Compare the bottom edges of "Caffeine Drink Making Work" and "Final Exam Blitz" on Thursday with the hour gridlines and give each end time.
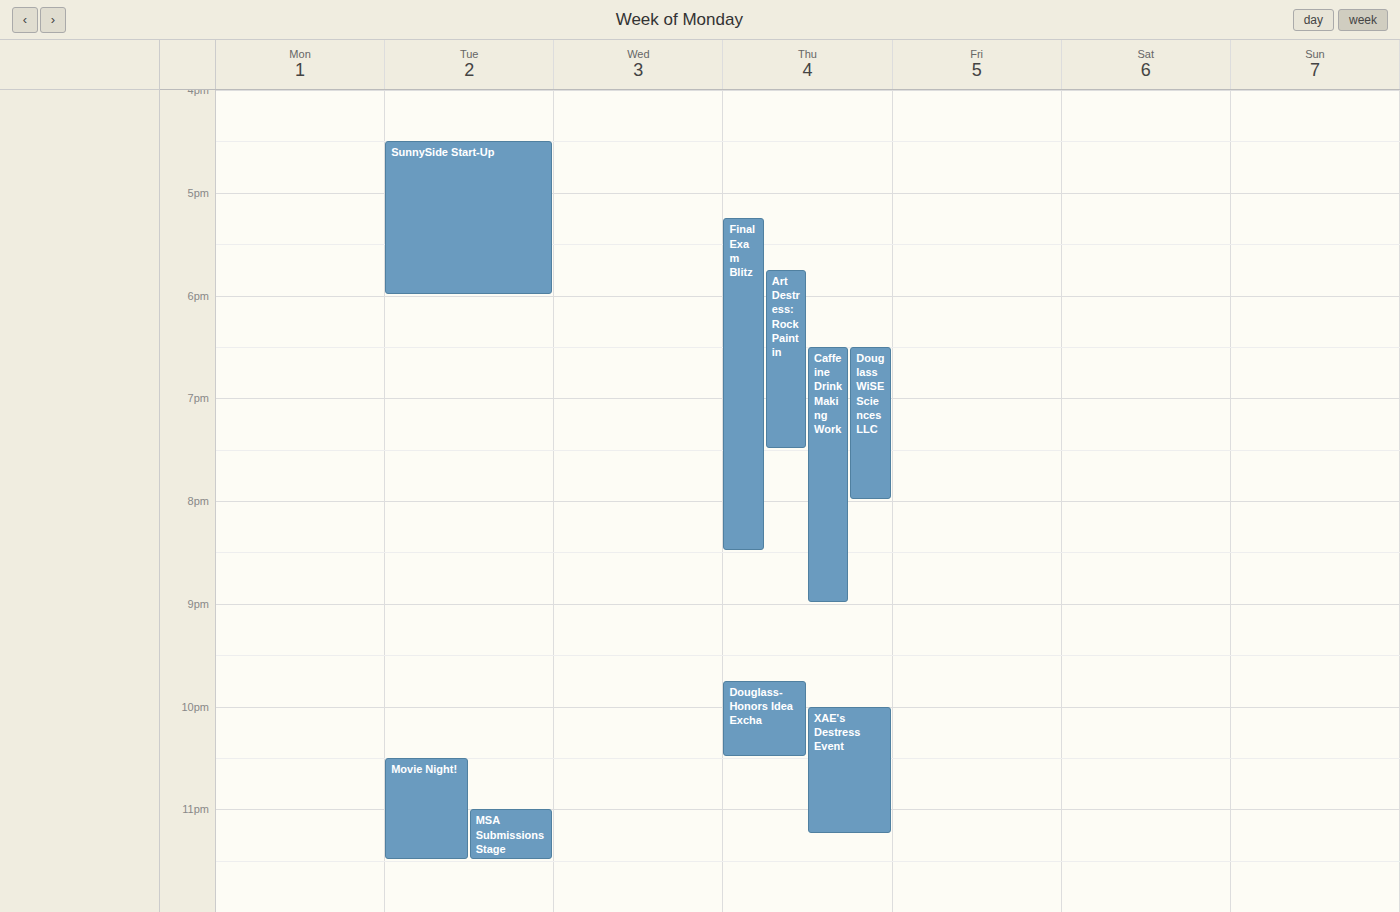
"Caffeine Drink Making Work": 9:00 PM, exactly on the 9 PM line. "Final Exam Blitz": 8:30 PM, halfway between the 8 PM and 9 PM lines.